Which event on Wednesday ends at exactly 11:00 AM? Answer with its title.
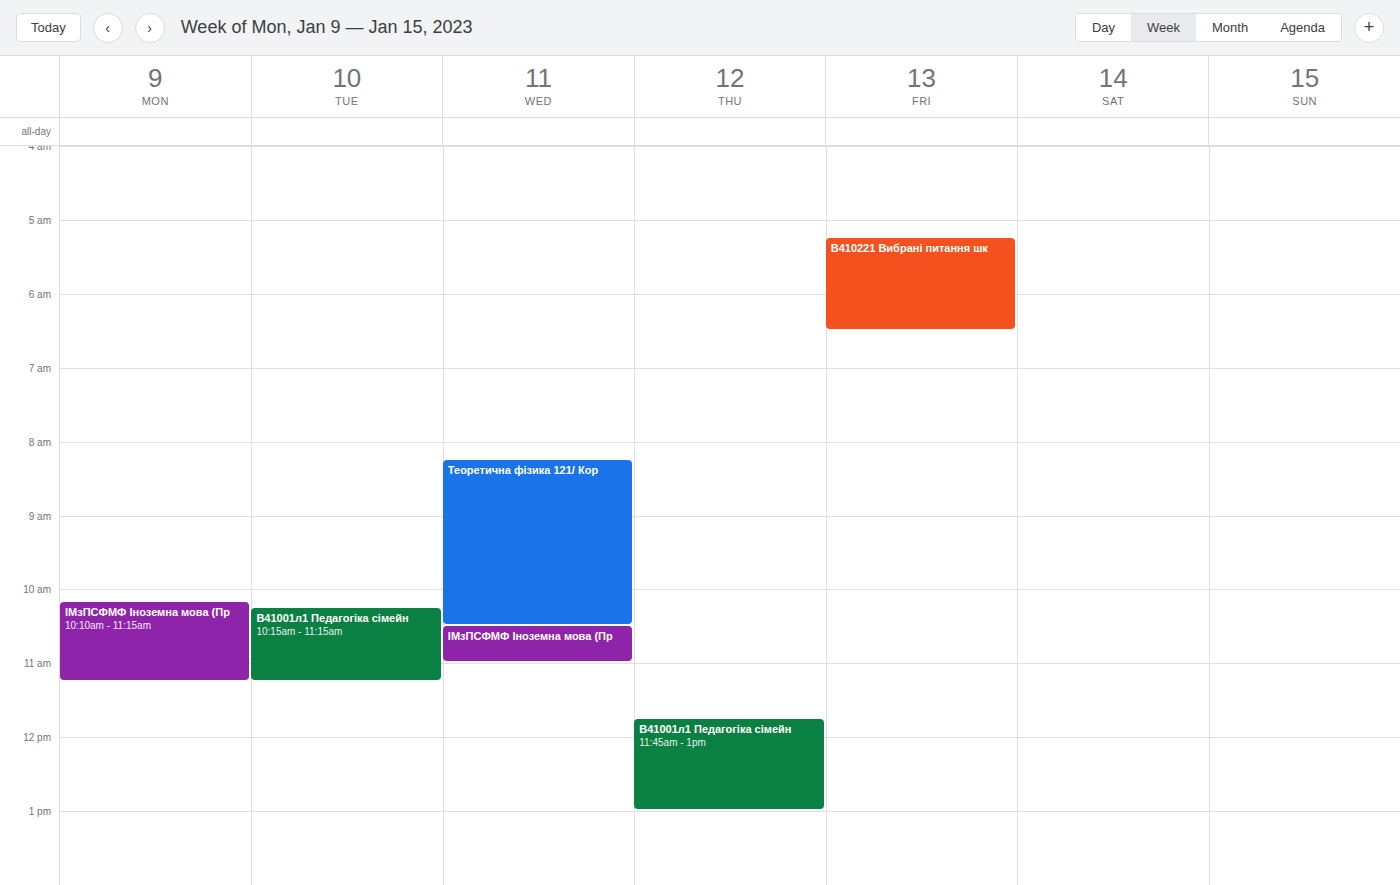
"ІМзПСФМФ Іноземна мова (Пр"